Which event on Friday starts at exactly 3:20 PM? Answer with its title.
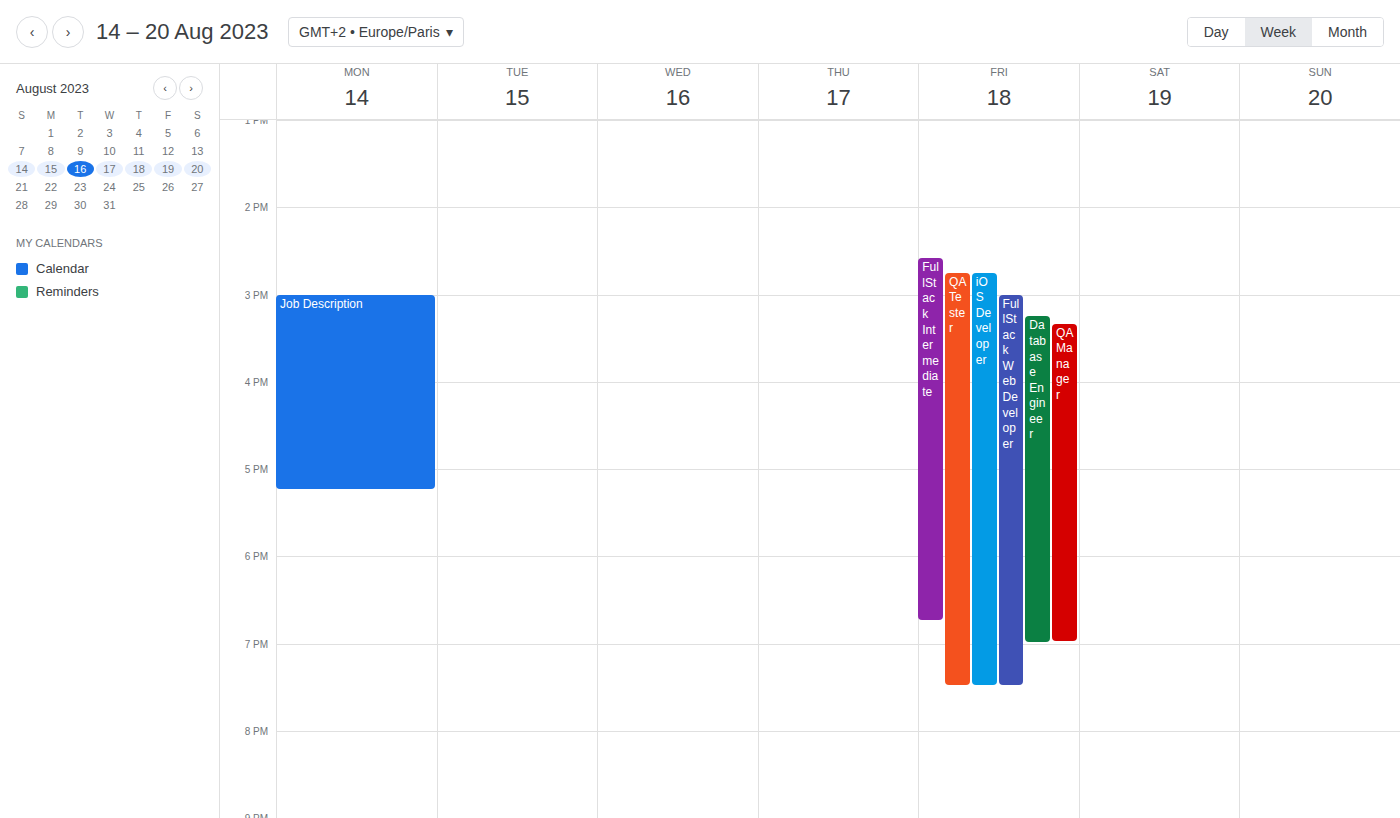
"QA Manager"